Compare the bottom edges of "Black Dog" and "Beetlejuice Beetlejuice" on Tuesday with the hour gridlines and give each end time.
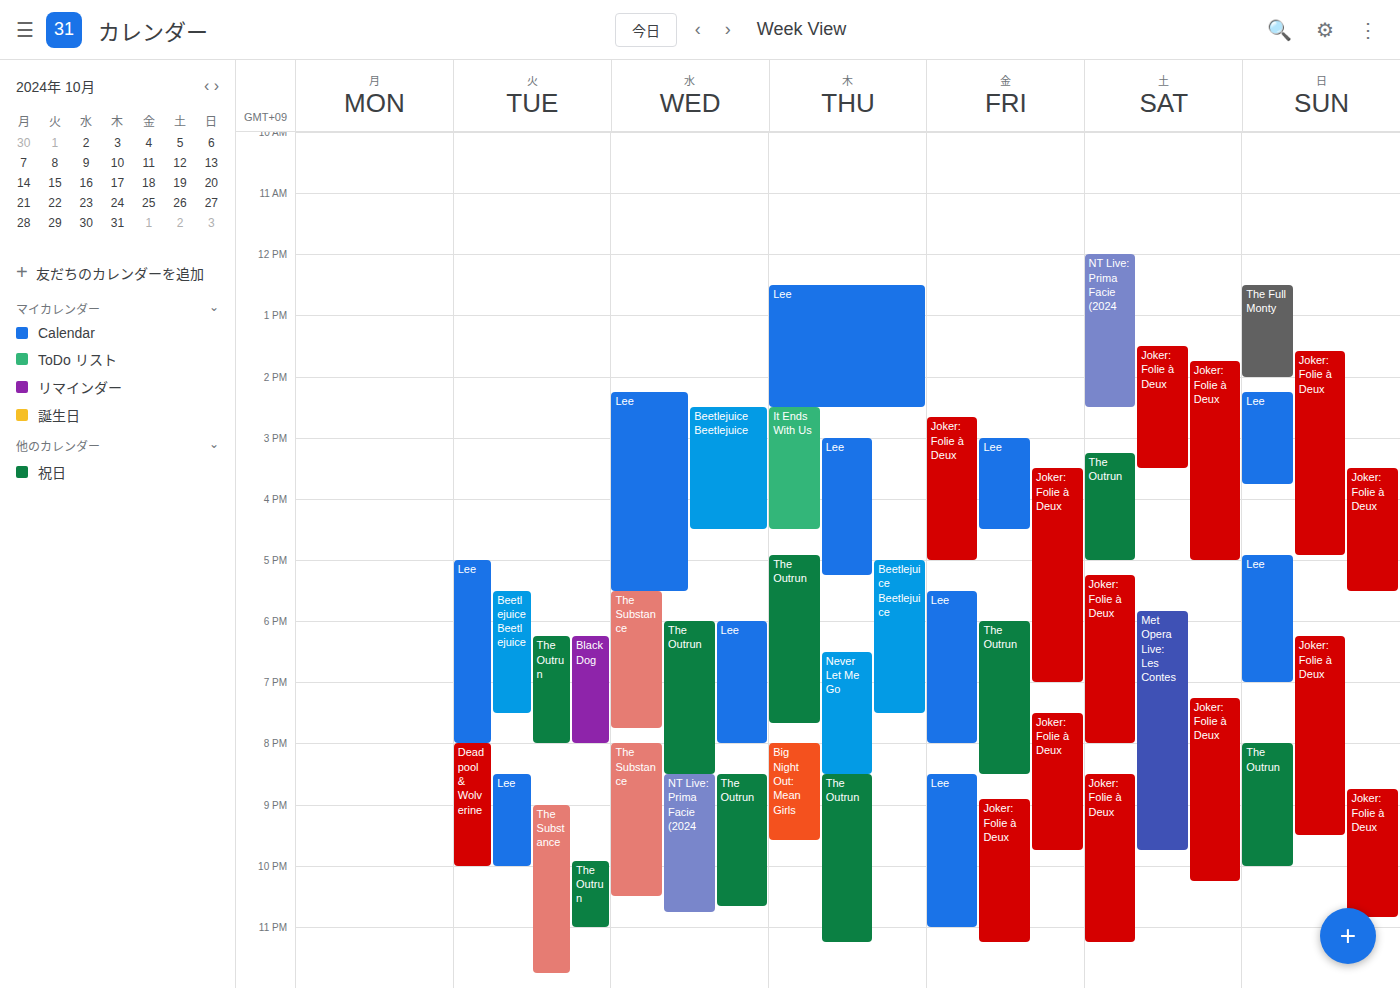
"Black Dog": 8:00 PM, exactly on the 8 PM line. "Beetlejuice Beetlejuice": 7:30 PM, halfway between the 7 PM and 8 PM lines.